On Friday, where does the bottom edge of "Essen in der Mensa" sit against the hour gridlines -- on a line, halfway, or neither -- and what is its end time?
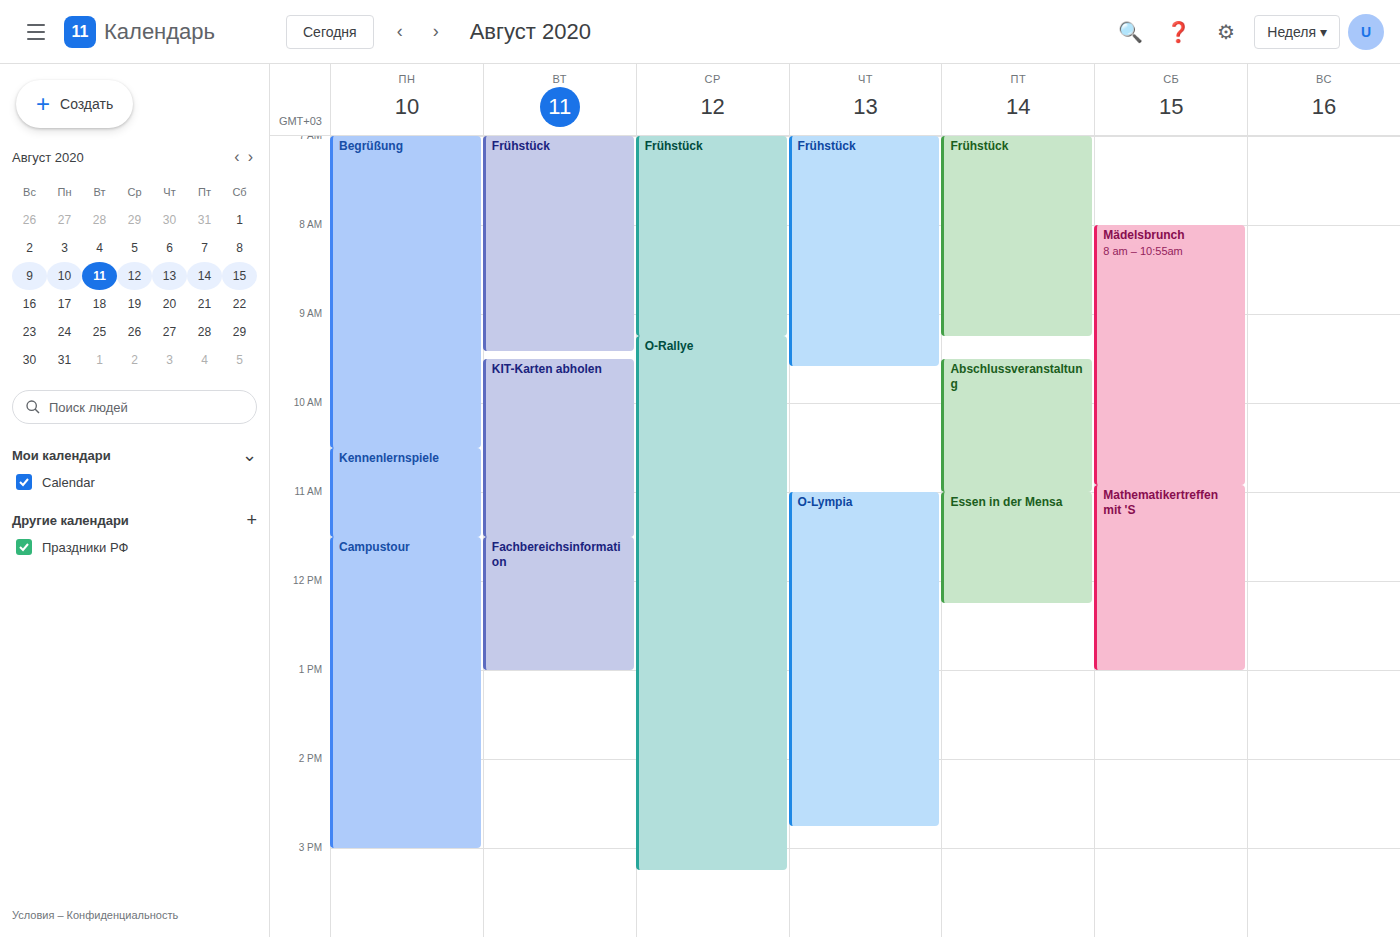
12:15 PM -- neither: a quarter of the way from the 12 PM line to the 1 PM line.